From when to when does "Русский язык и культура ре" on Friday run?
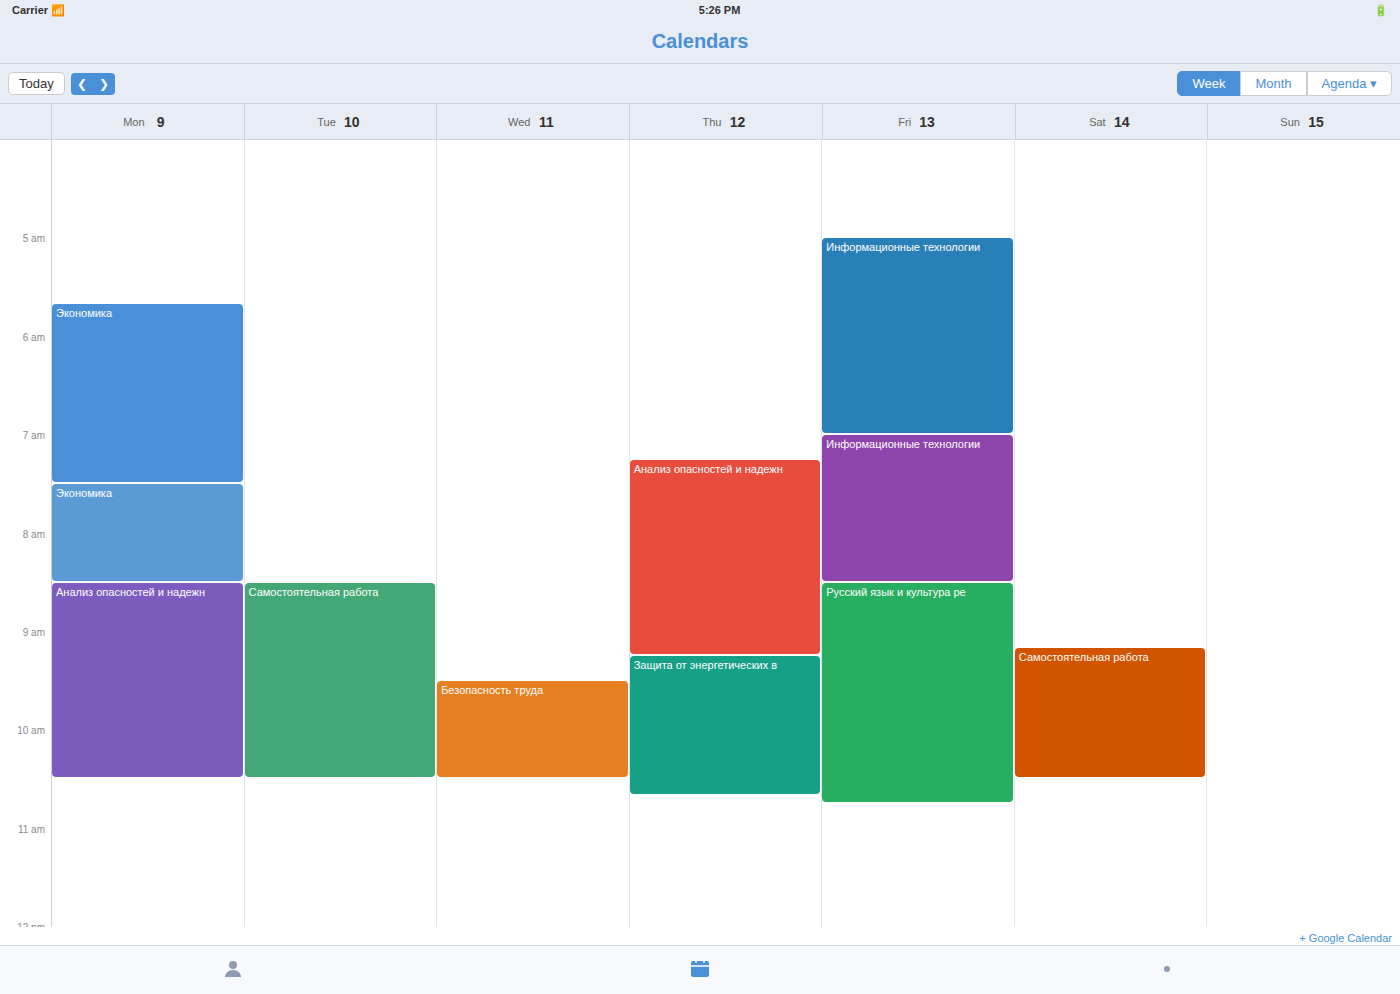
8:30 AM to 10:45 AM